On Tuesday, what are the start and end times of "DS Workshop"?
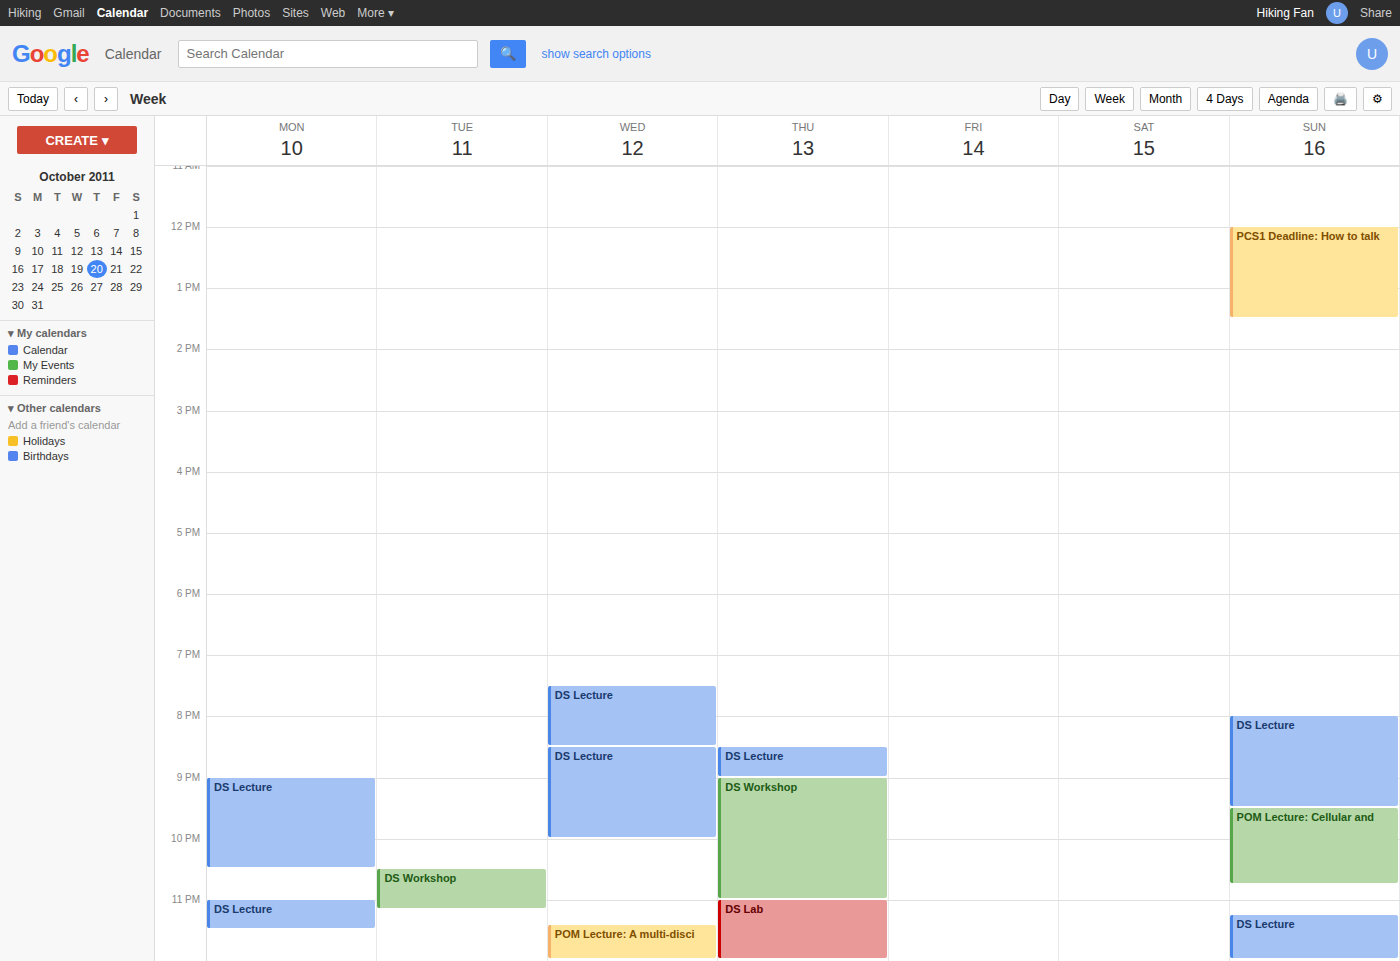
10:30 PM to 11:10 PM